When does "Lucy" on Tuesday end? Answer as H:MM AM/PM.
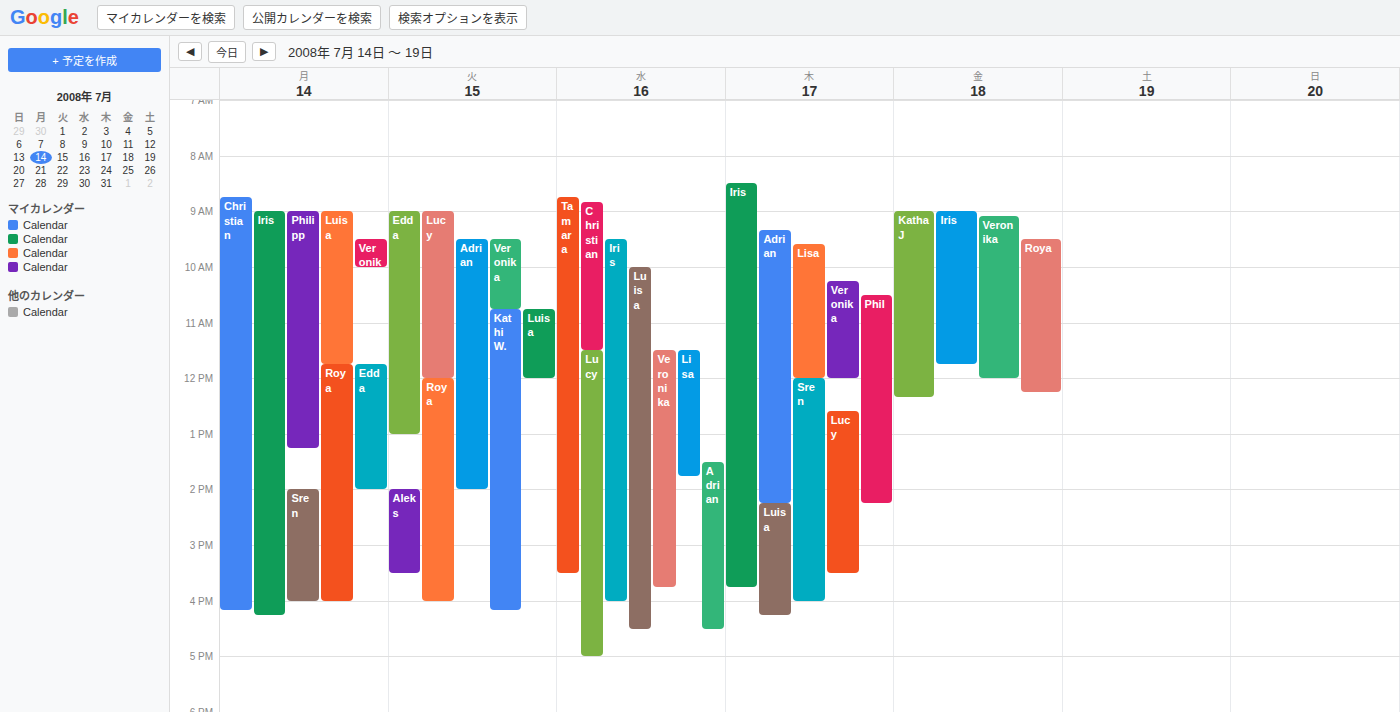
12:00 PM